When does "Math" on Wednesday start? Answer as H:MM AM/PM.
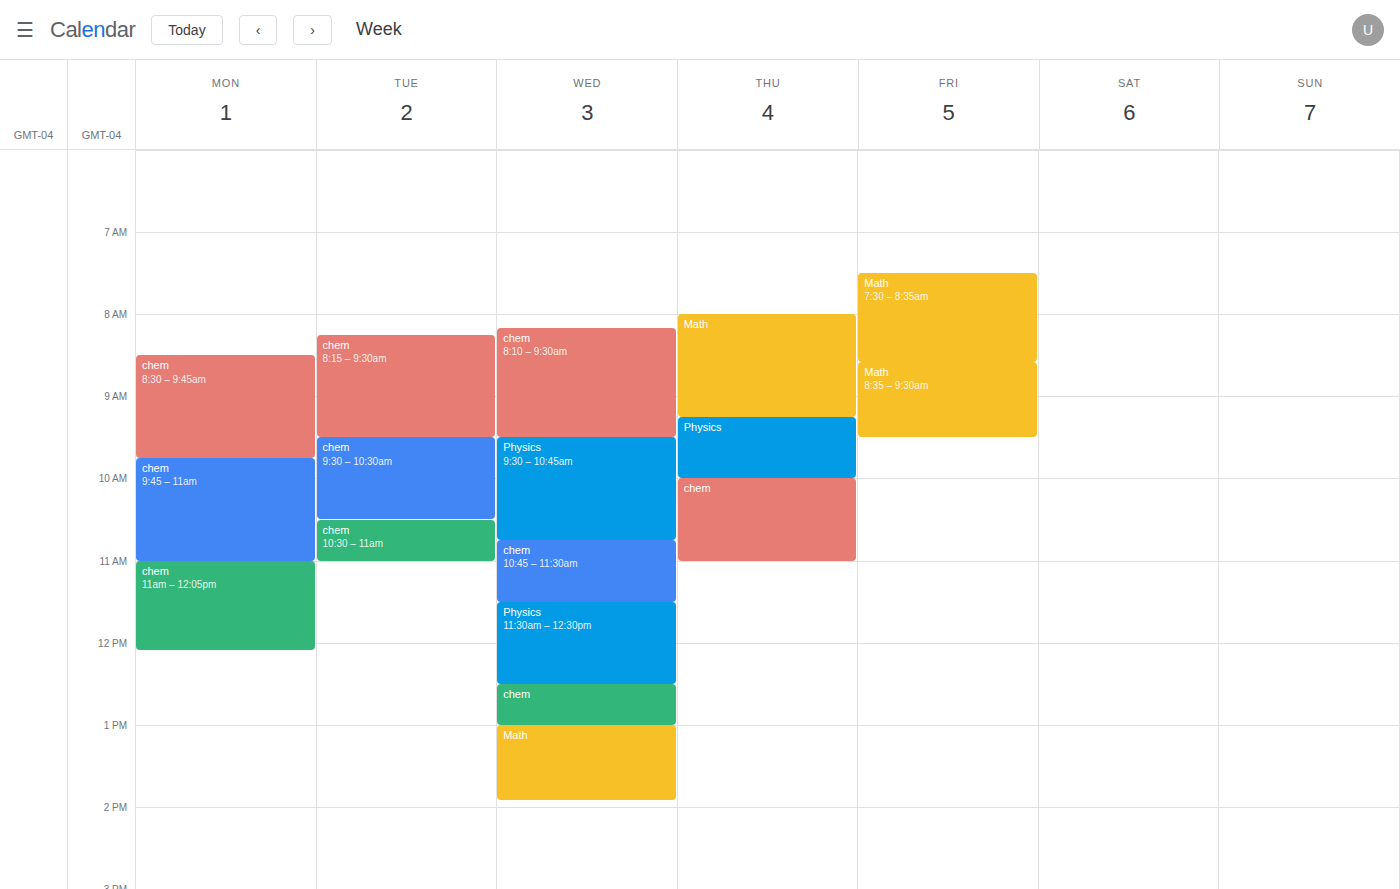
1:00 PM